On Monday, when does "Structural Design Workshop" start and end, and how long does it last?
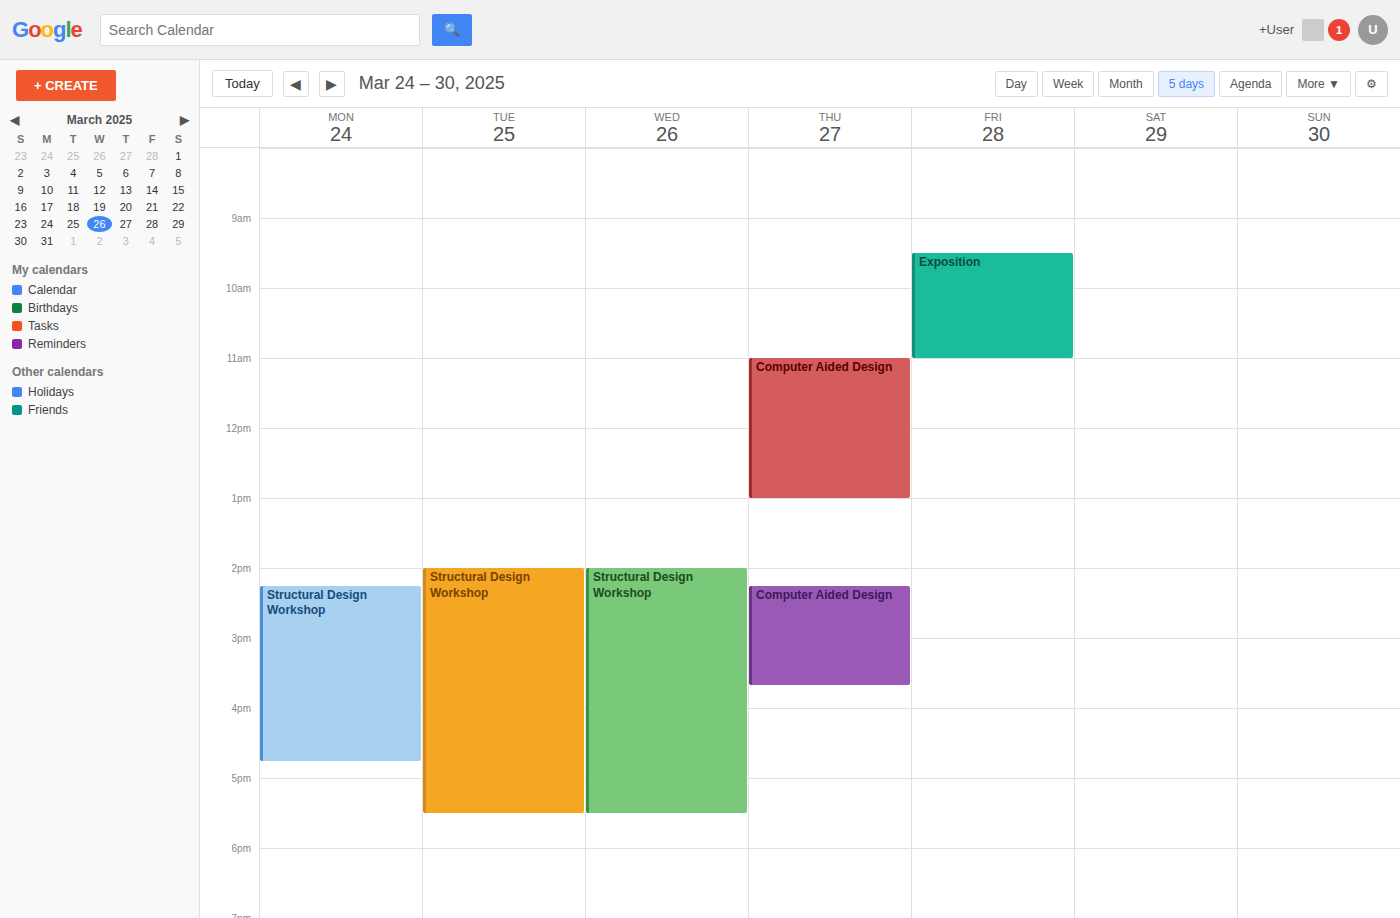
2:15 PM to 4:45 PM, 2 hours 30 minutes